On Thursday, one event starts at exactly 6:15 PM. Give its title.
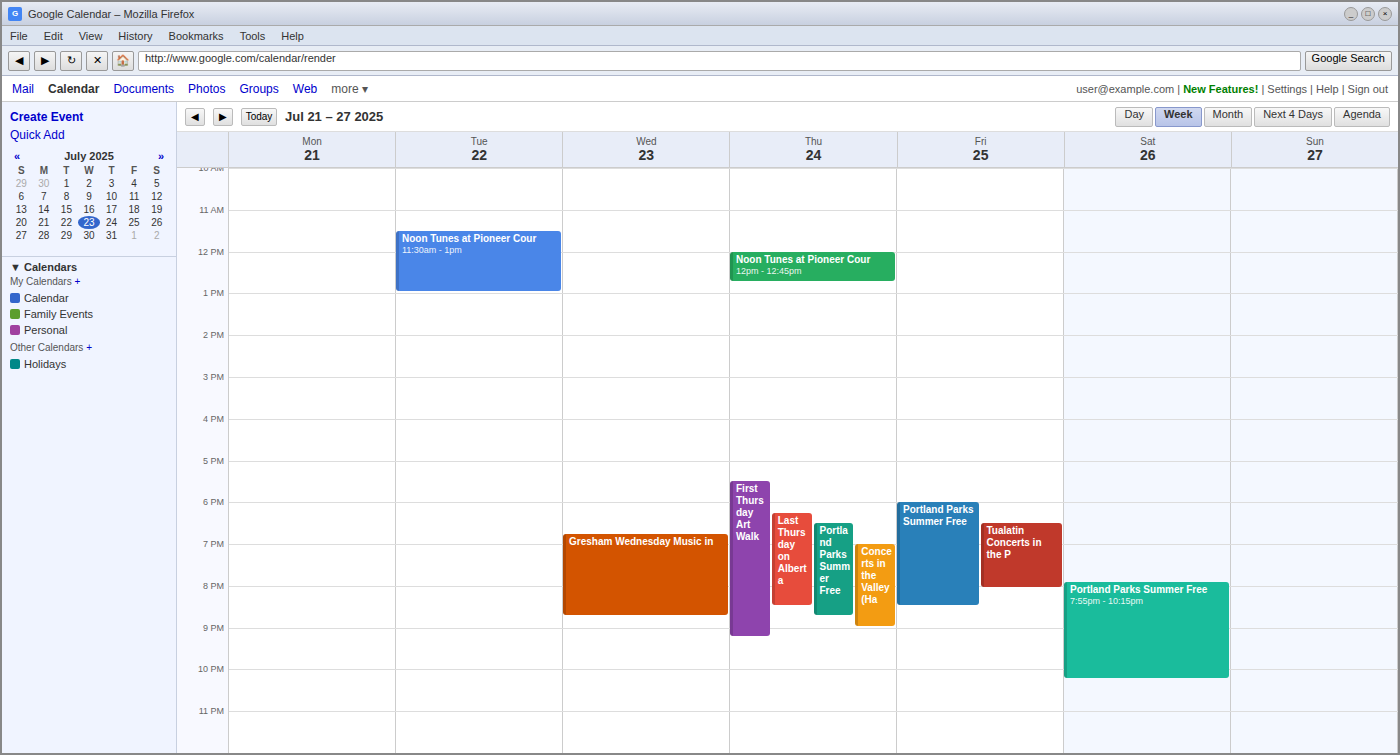
"Last Thursday on Alberta"